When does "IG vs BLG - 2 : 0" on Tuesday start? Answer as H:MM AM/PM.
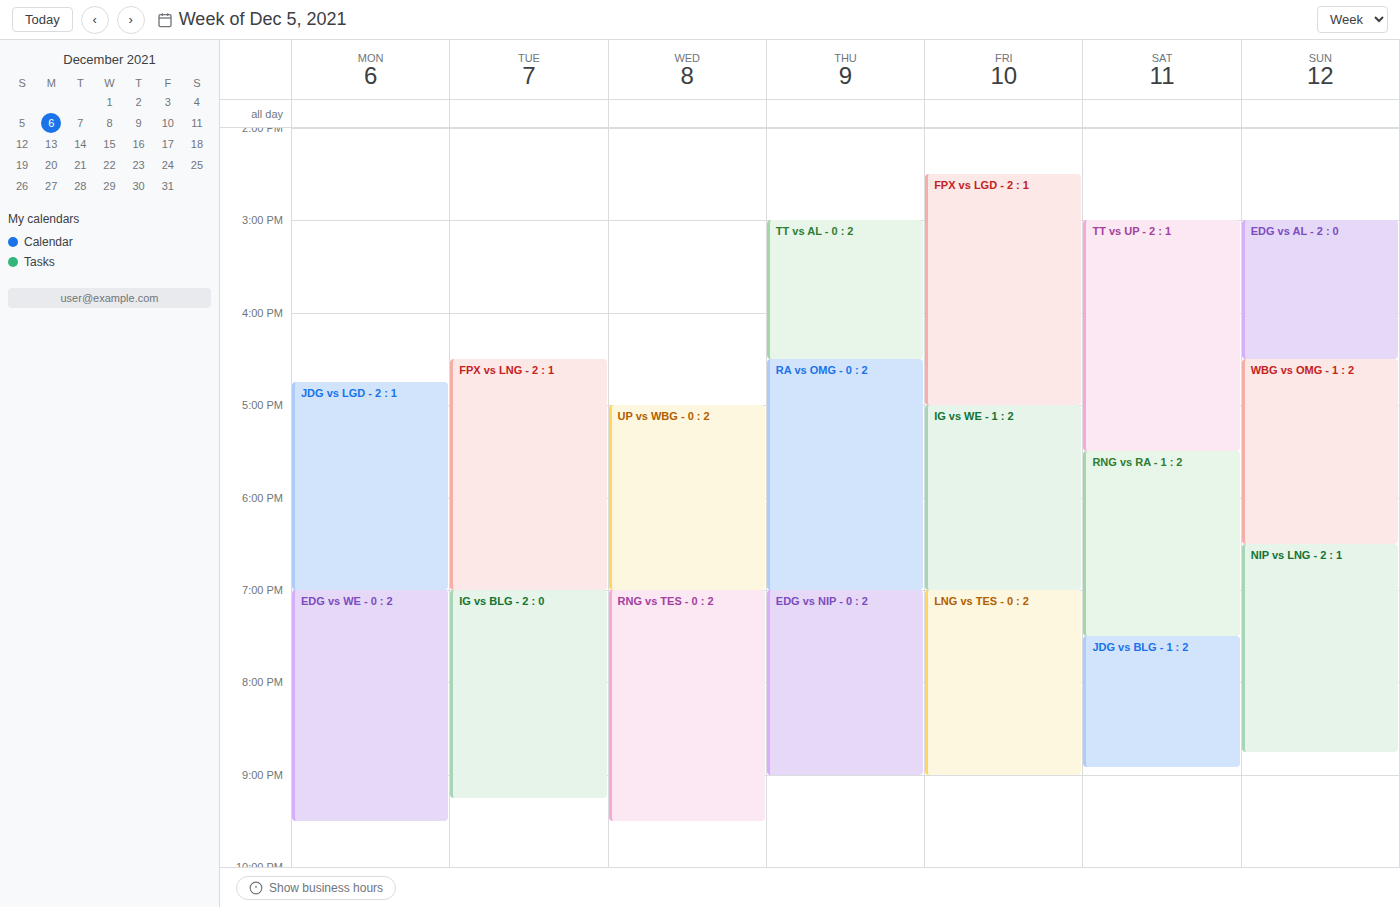
7:00 PM